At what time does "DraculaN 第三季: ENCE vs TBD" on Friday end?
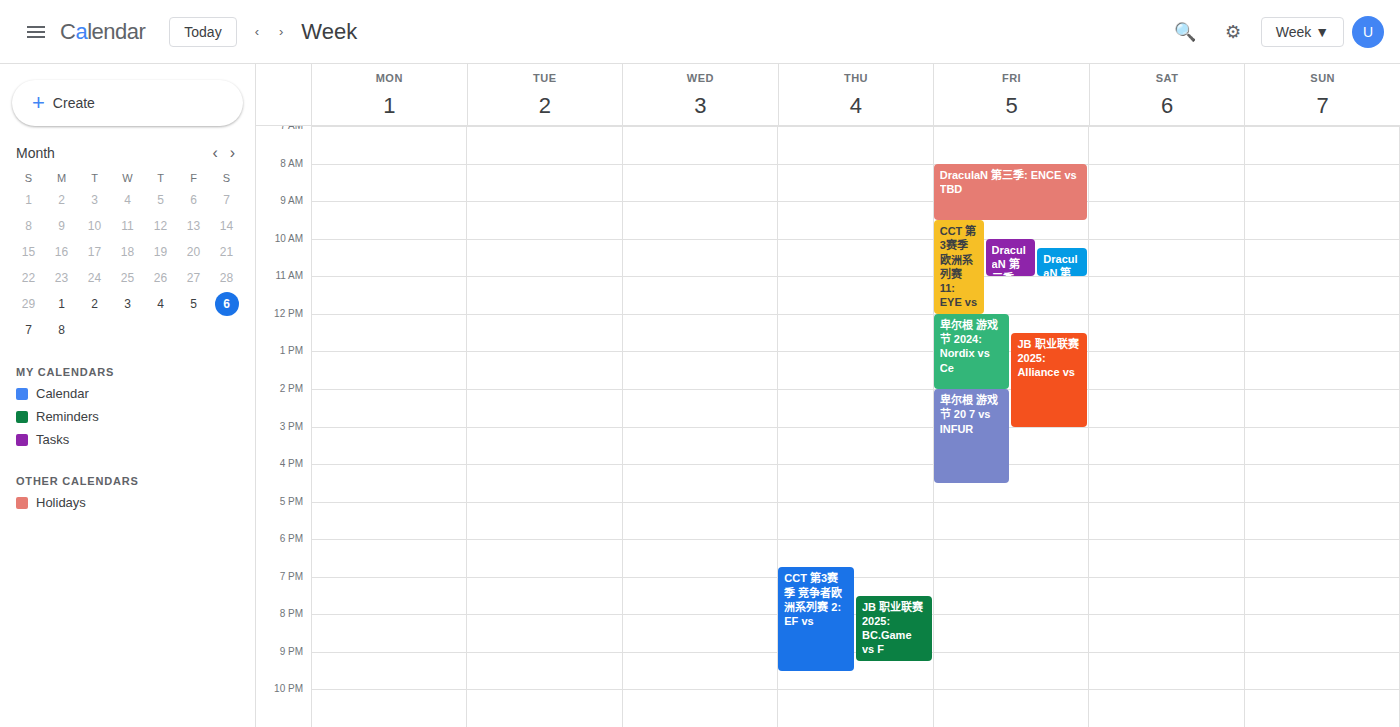
9:30 AM